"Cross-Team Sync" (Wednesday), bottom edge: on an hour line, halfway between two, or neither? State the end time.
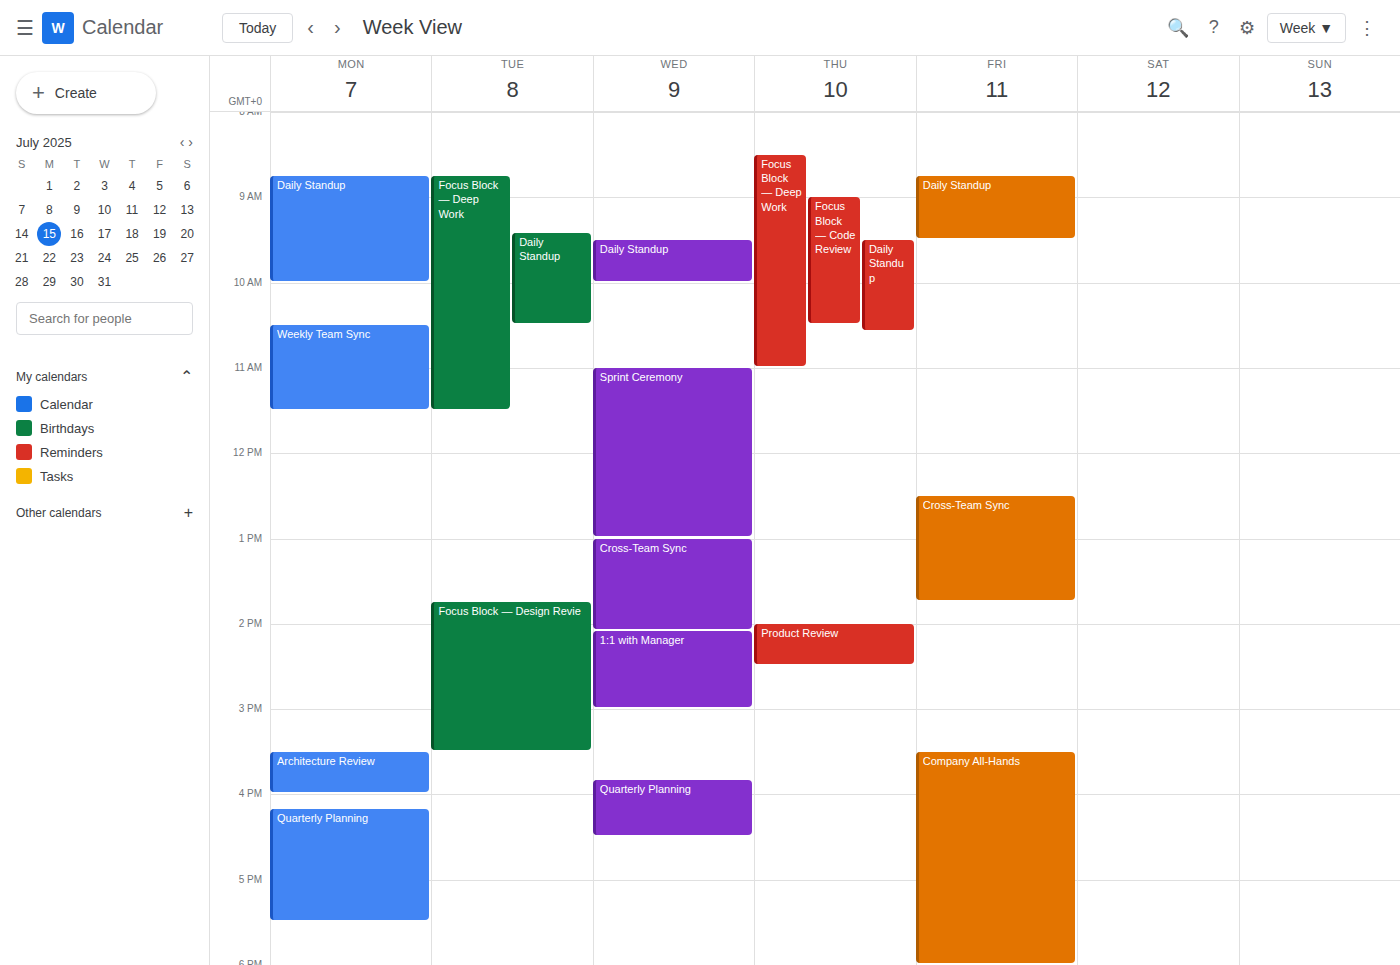
14:05 -- neither: 5 minutes below the 14:00 line and 55 minutes above the 15:00 line.